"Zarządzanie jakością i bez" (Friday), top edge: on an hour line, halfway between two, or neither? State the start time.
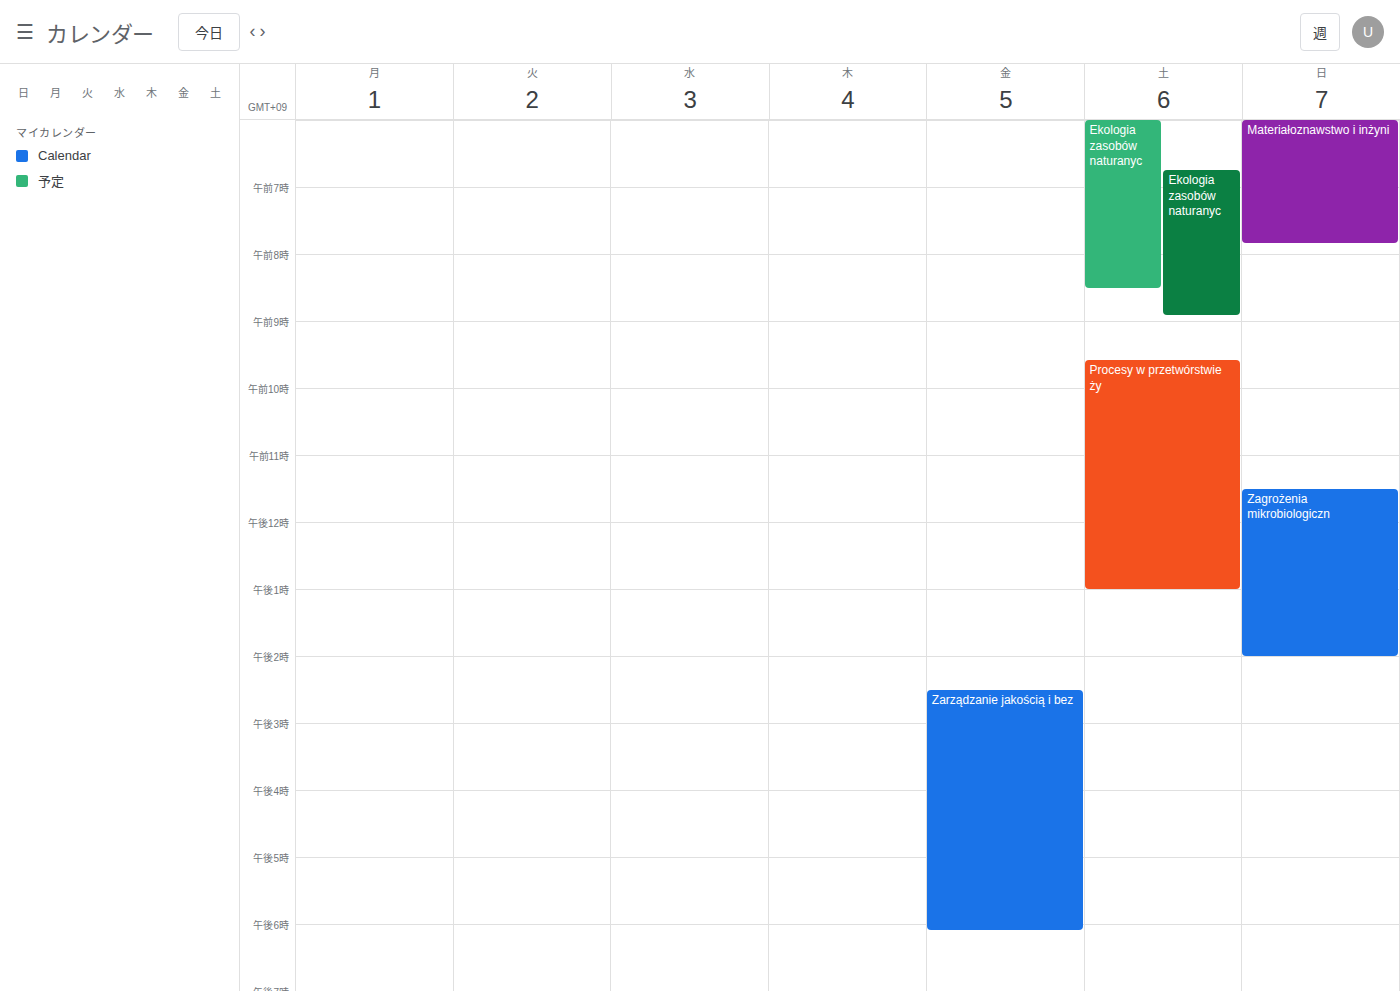
2:30 PM -- halfway between the 2 PM and 3 PM lines.